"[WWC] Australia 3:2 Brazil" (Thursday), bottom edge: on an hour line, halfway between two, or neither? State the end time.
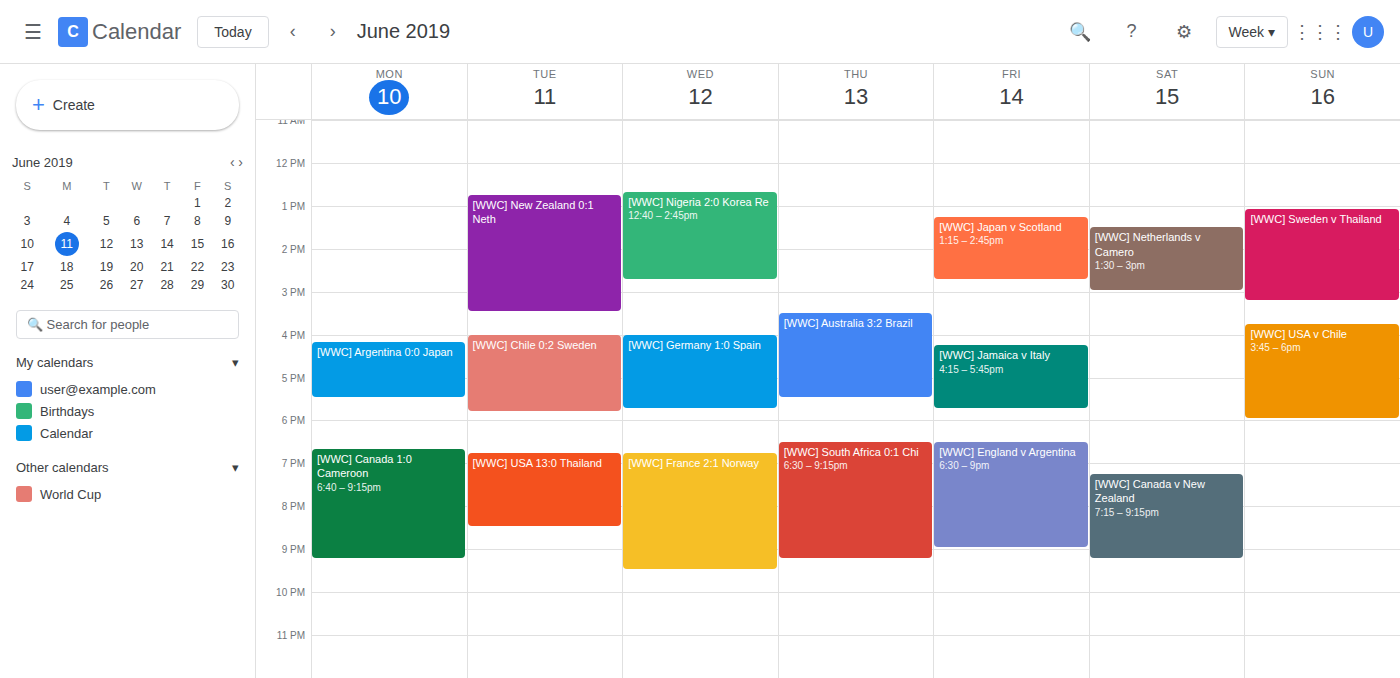
5:30 PM -- halfway between the 5 PM and 6 PM lines.